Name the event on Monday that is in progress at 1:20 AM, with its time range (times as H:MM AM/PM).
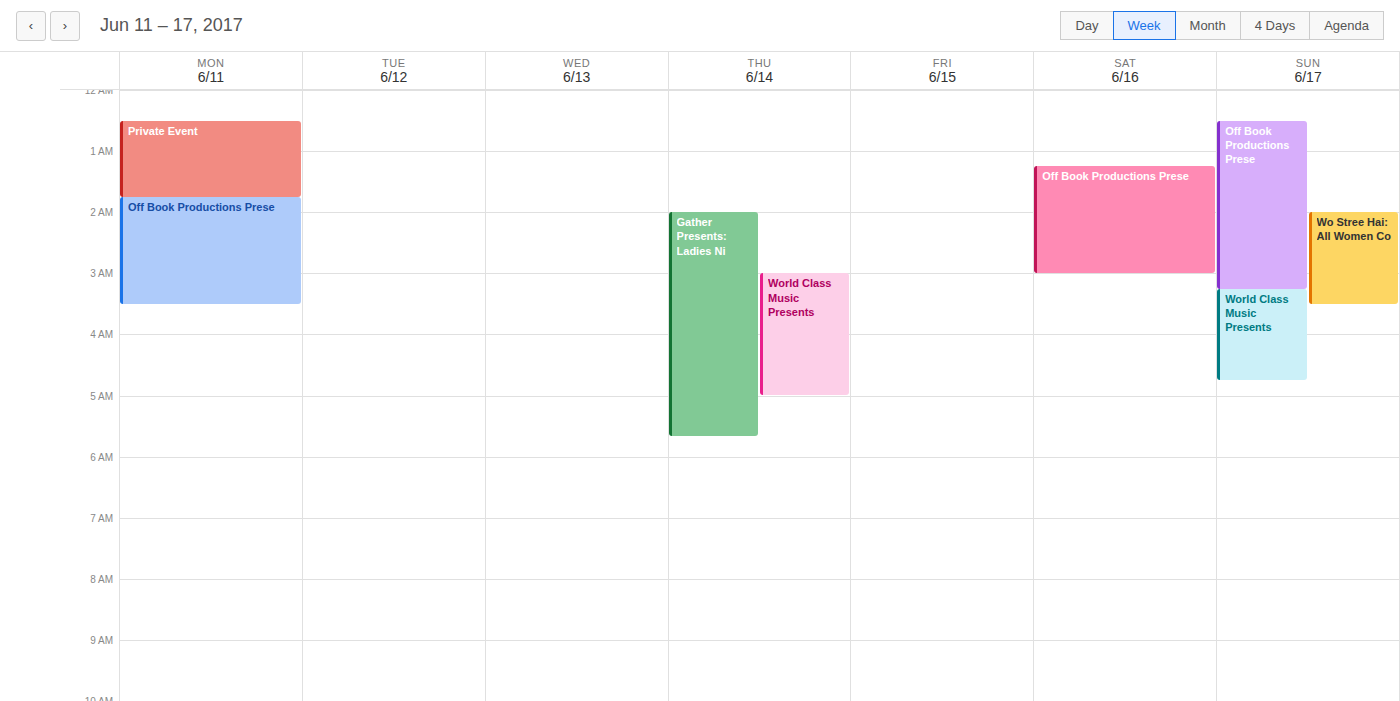
"Private Event", 12:30 AM to 1:45 AM